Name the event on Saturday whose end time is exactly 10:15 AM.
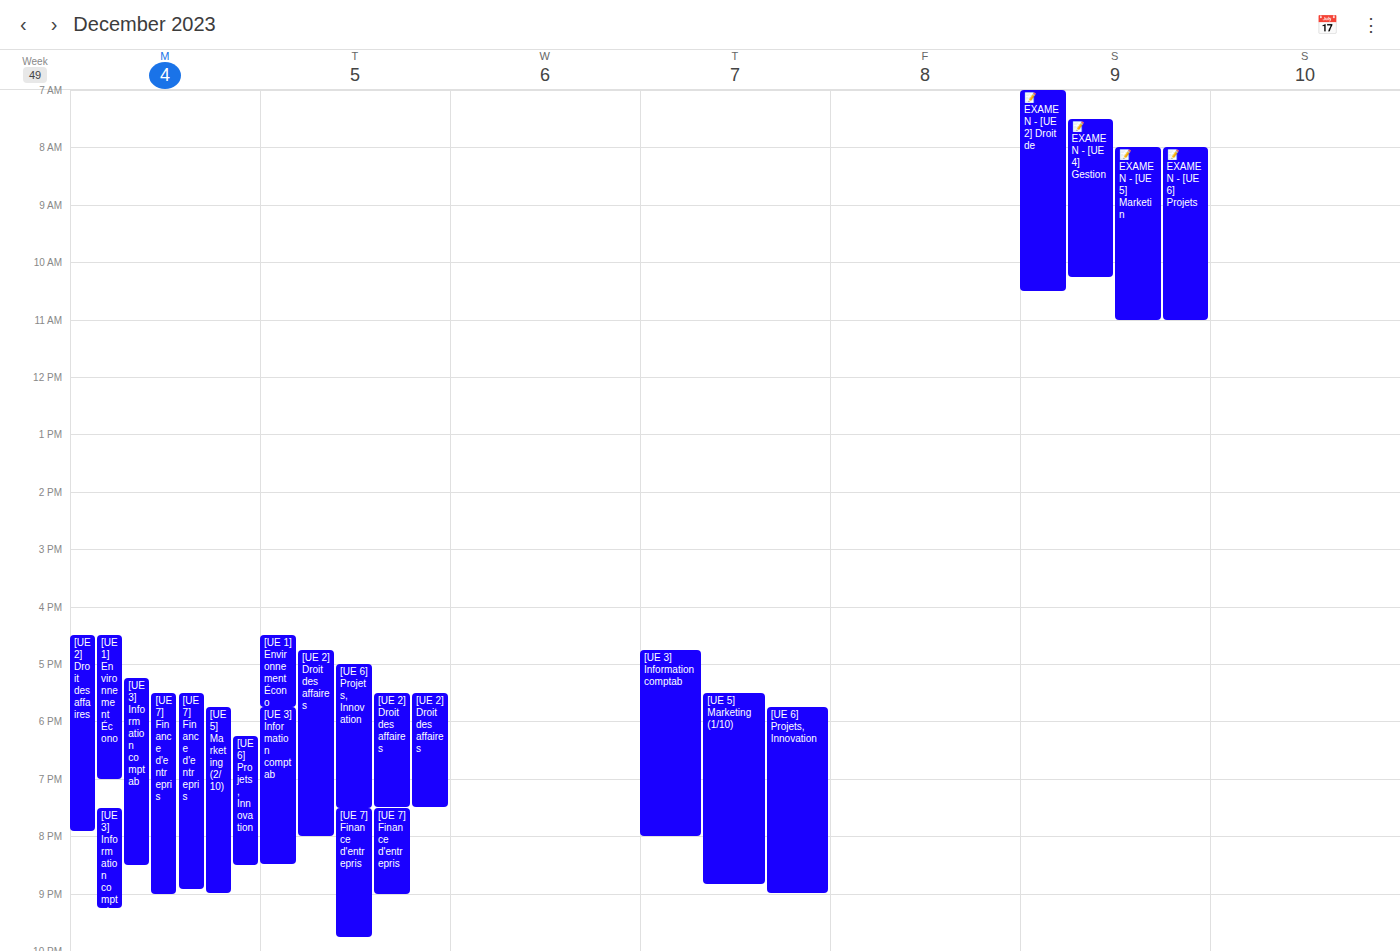
"📝 EXAMEN - [UE 4] Gestion"